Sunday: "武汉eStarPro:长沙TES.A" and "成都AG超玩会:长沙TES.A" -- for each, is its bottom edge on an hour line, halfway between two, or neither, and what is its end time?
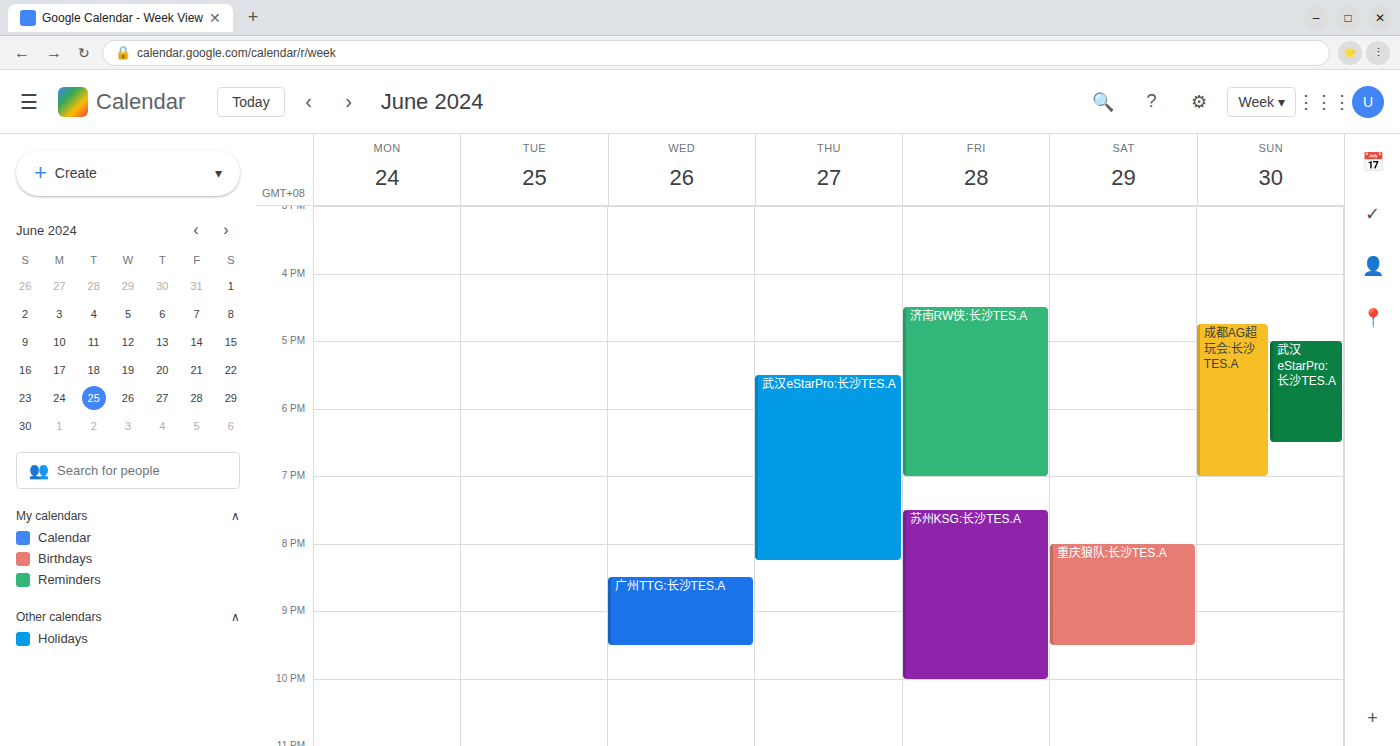
"武汉eStarPro:长沙TES.A": 6:30 PM, halfway between the 6 PM and 7 PM lines. "成都AG超玩会:长沙TES.A": 7:00 PM, exactly on the 7 PM line.